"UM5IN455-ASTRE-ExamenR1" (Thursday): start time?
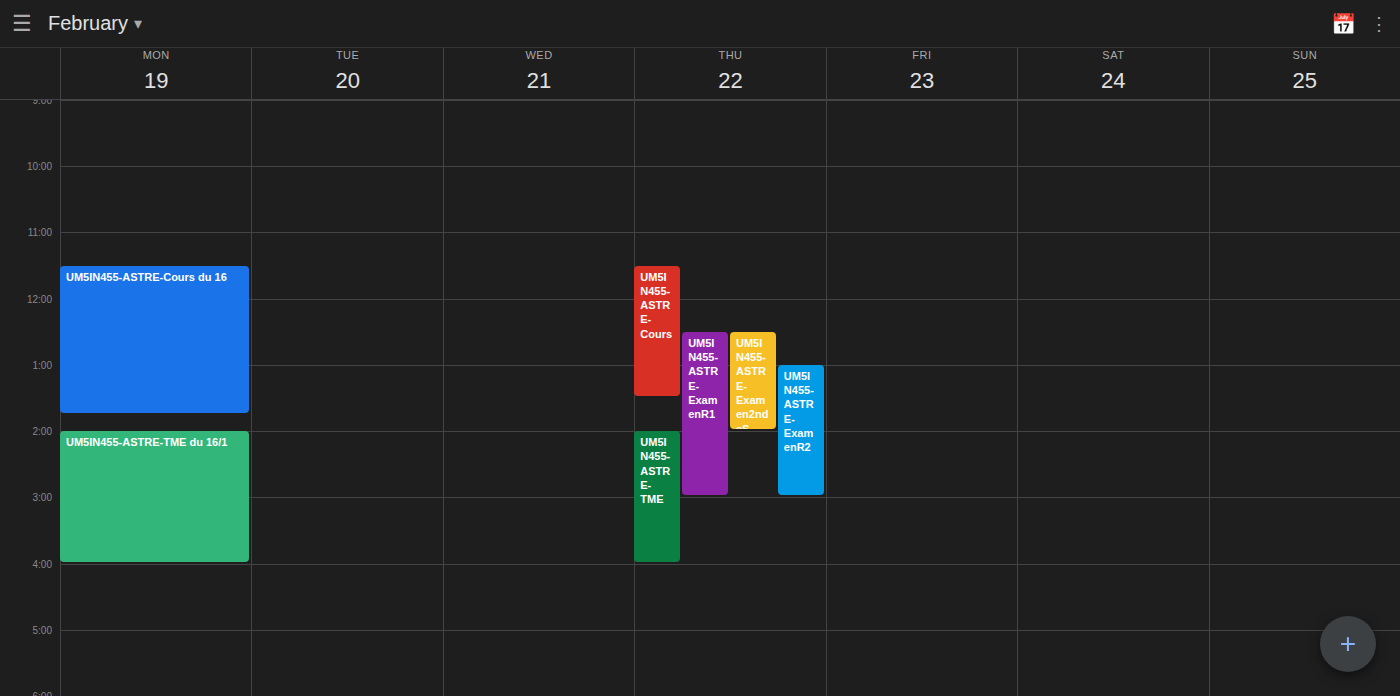
12:30